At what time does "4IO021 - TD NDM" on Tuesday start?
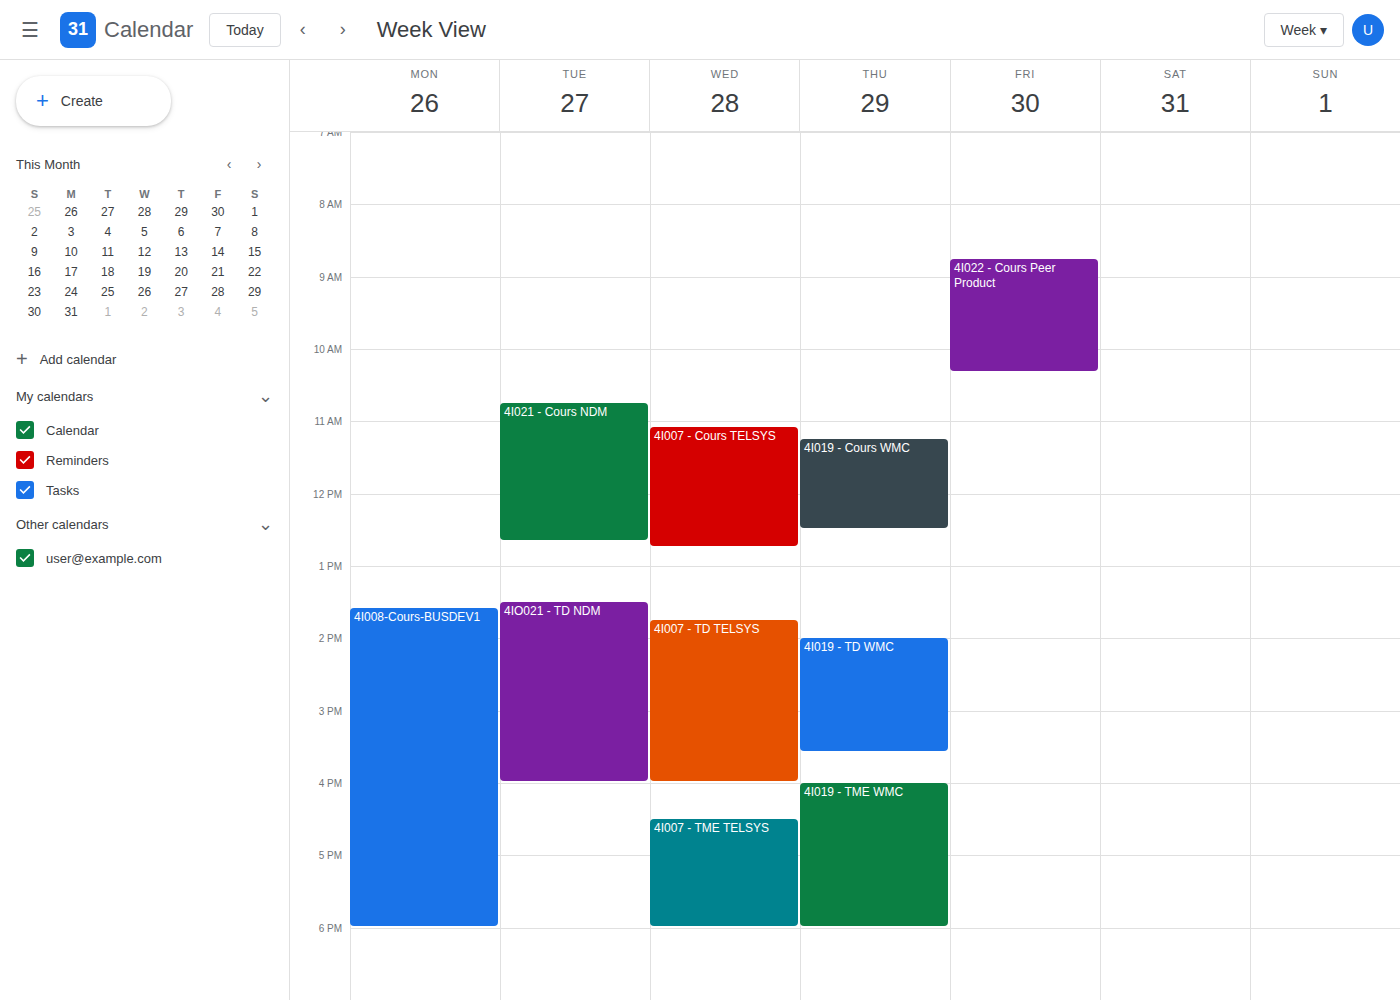
13:30